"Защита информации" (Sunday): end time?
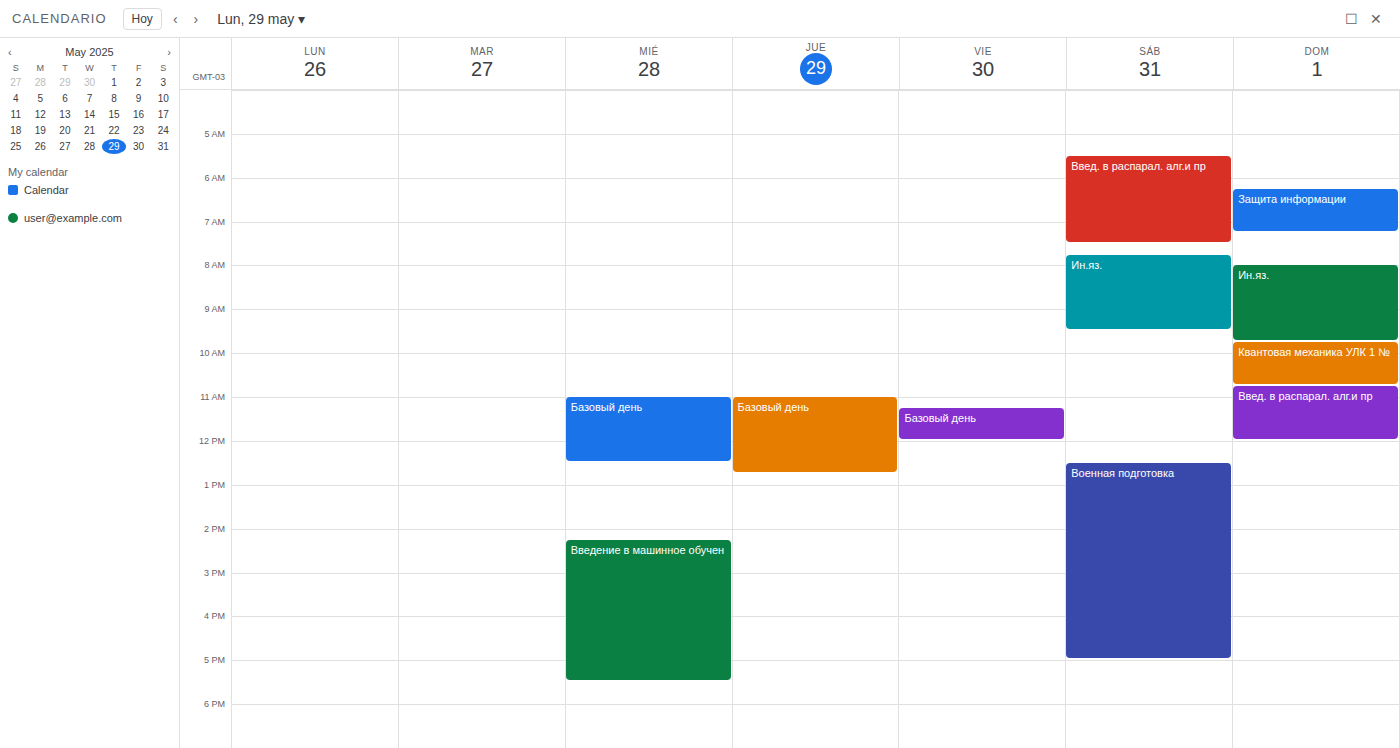
7:15 AM